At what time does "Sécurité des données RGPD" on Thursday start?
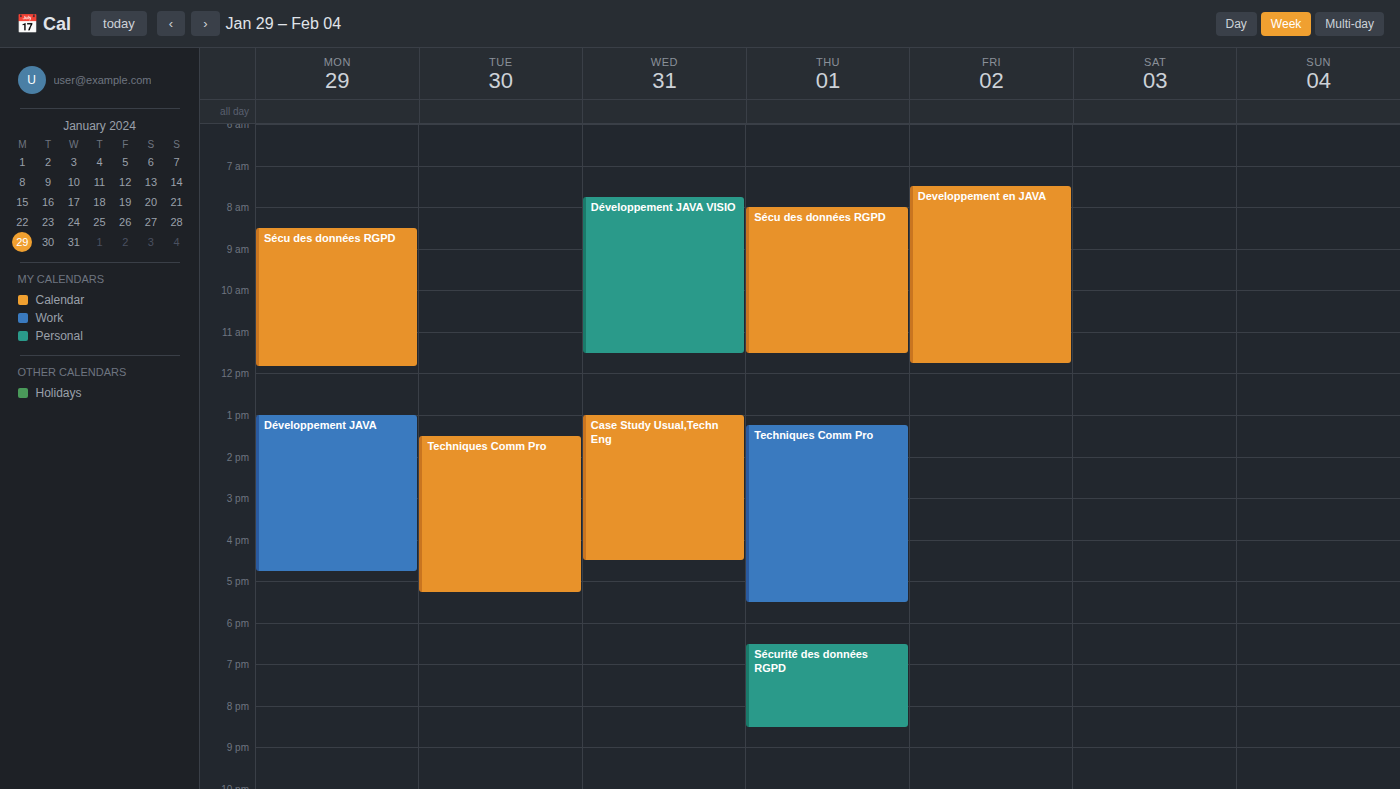
6:30 PM